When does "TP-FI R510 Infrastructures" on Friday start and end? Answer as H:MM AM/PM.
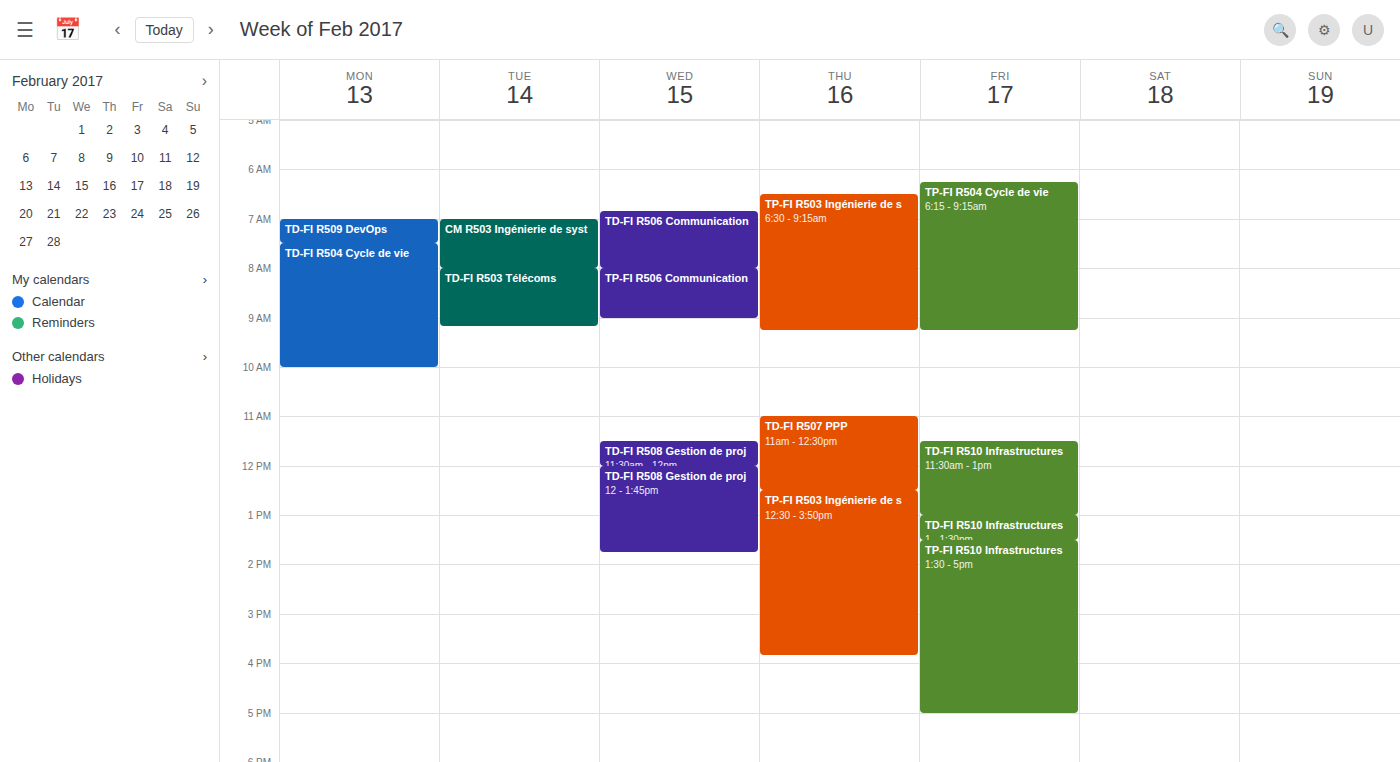
1:30 PM to 5:00 PM